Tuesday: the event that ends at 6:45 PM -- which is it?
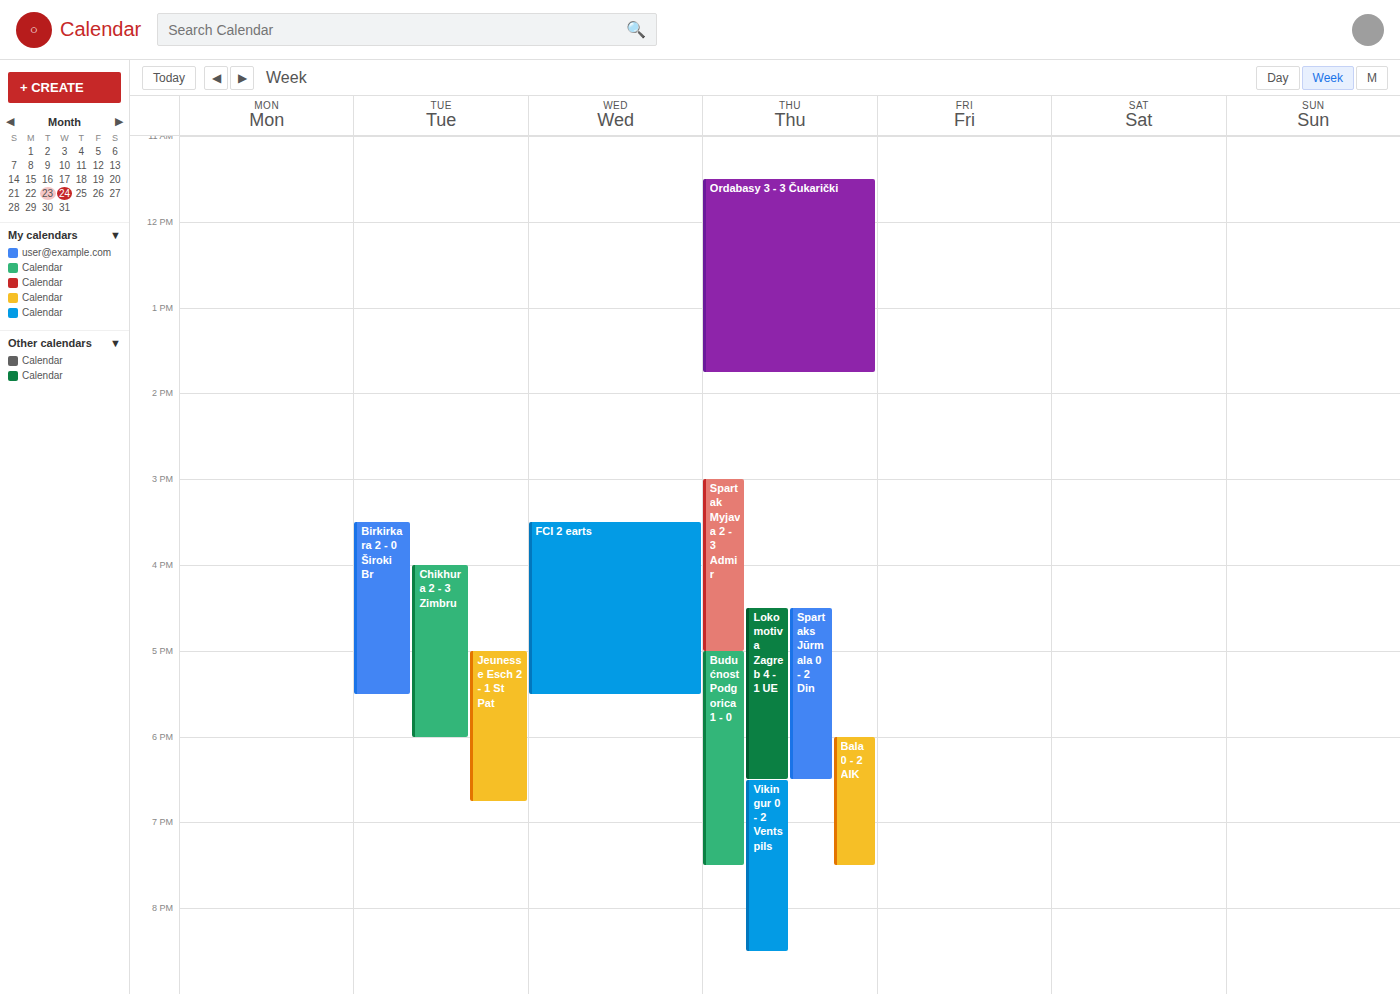
"Jeunesse Esch 2 - 1 St Pat"